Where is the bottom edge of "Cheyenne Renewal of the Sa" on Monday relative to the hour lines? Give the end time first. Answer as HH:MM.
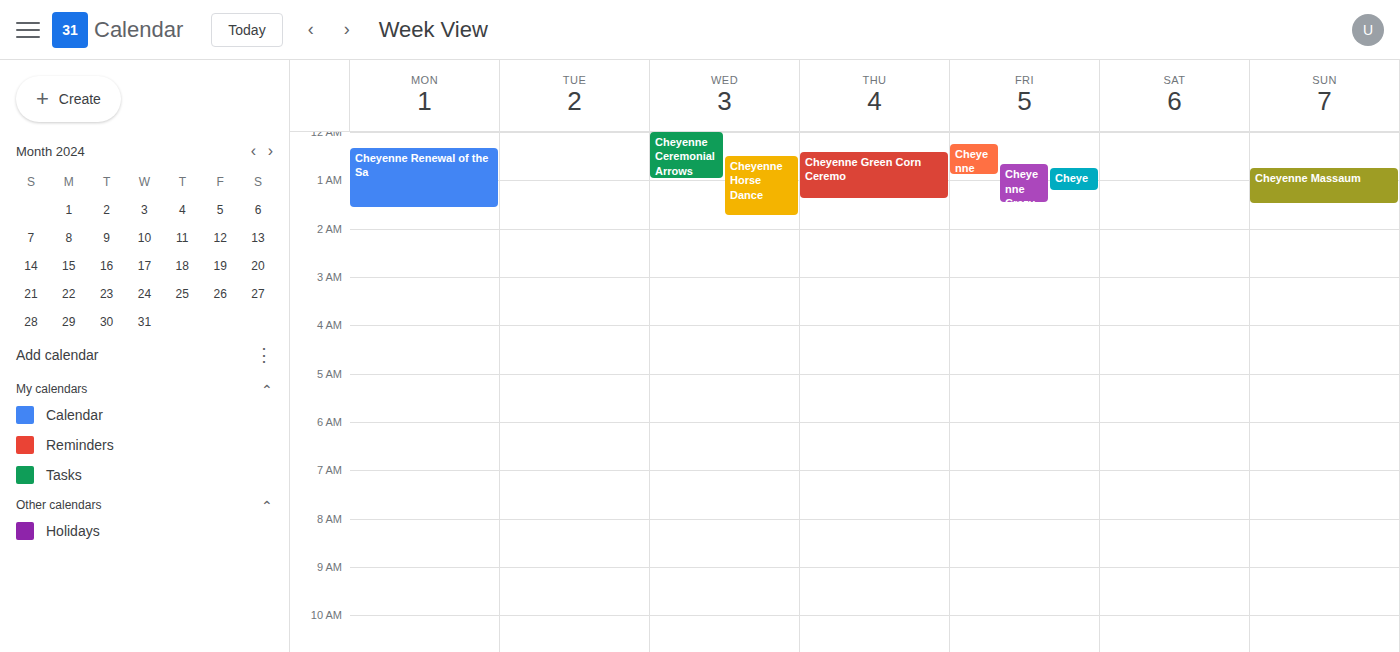
01:35 -- neither: 35 minutes below the 01:00 line and 25 minutes above the 02:00 line.